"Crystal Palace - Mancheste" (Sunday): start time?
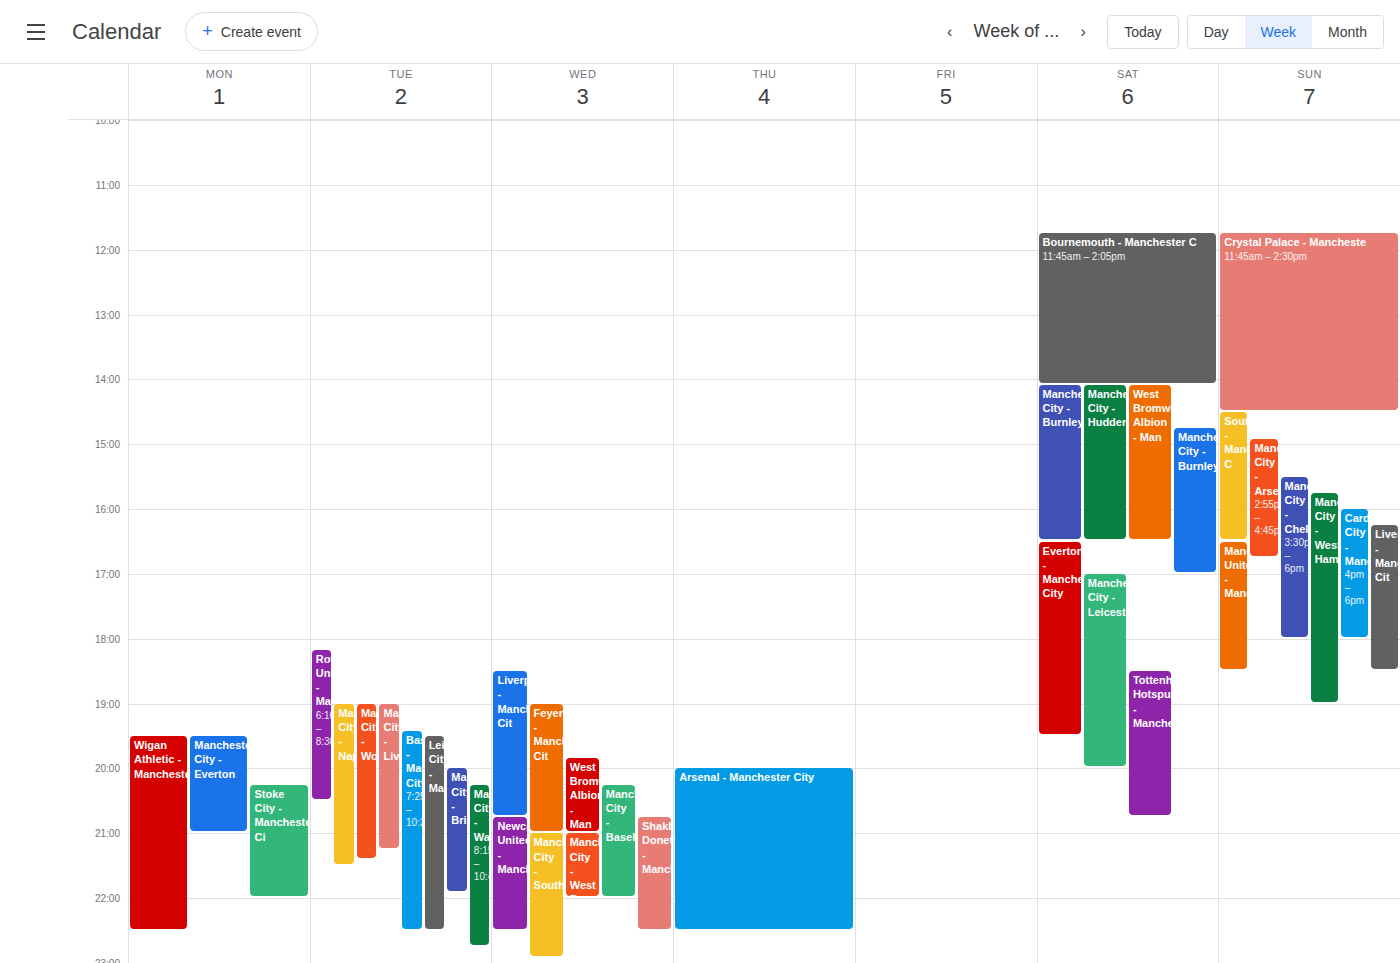
11:45 AM